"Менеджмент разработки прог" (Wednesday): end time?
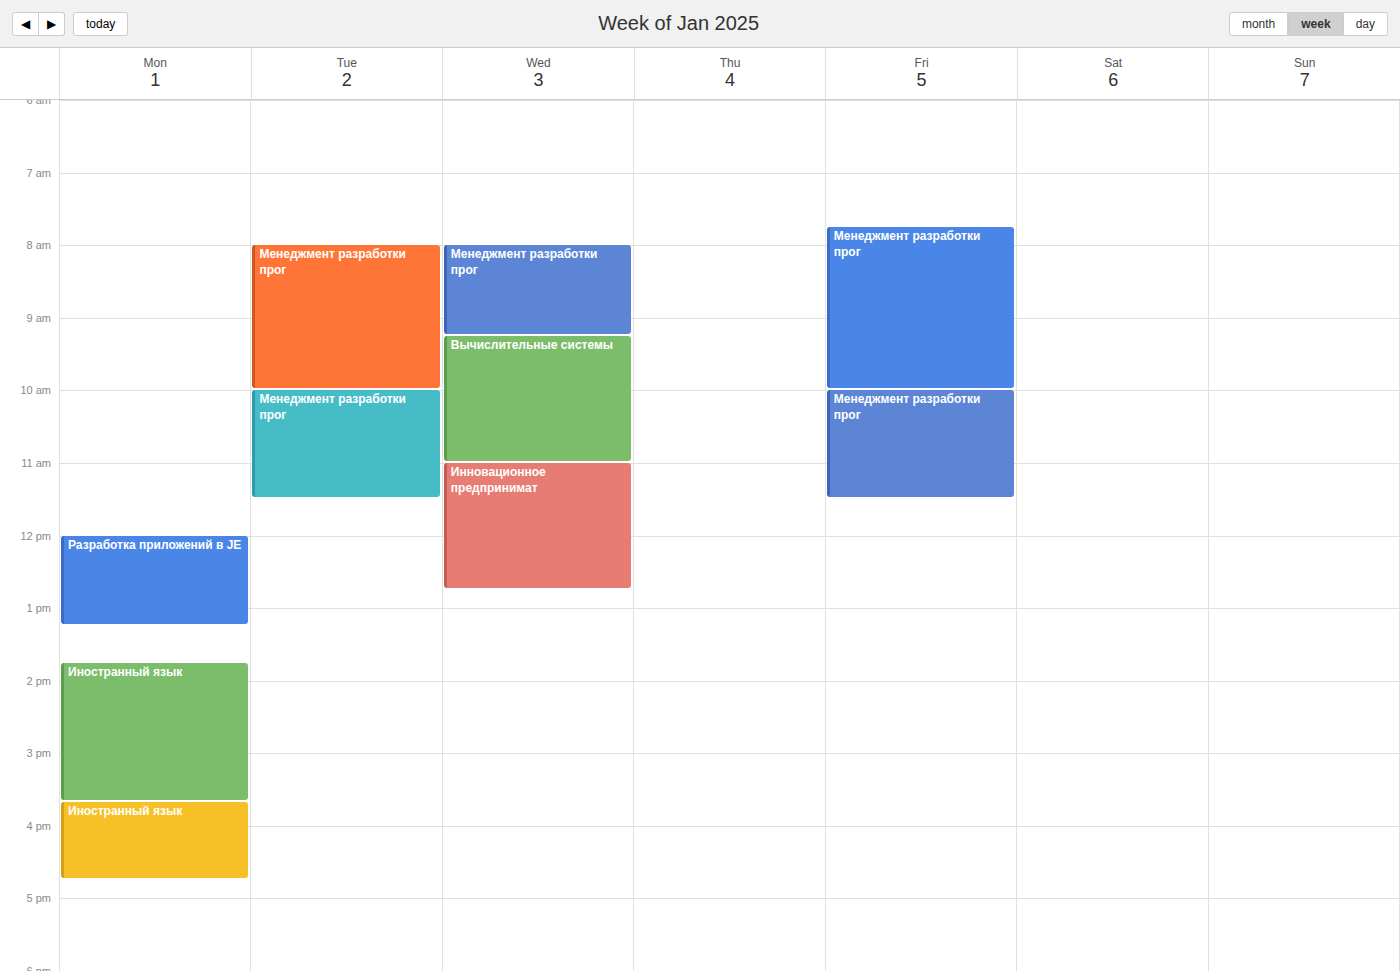
9:15 AM